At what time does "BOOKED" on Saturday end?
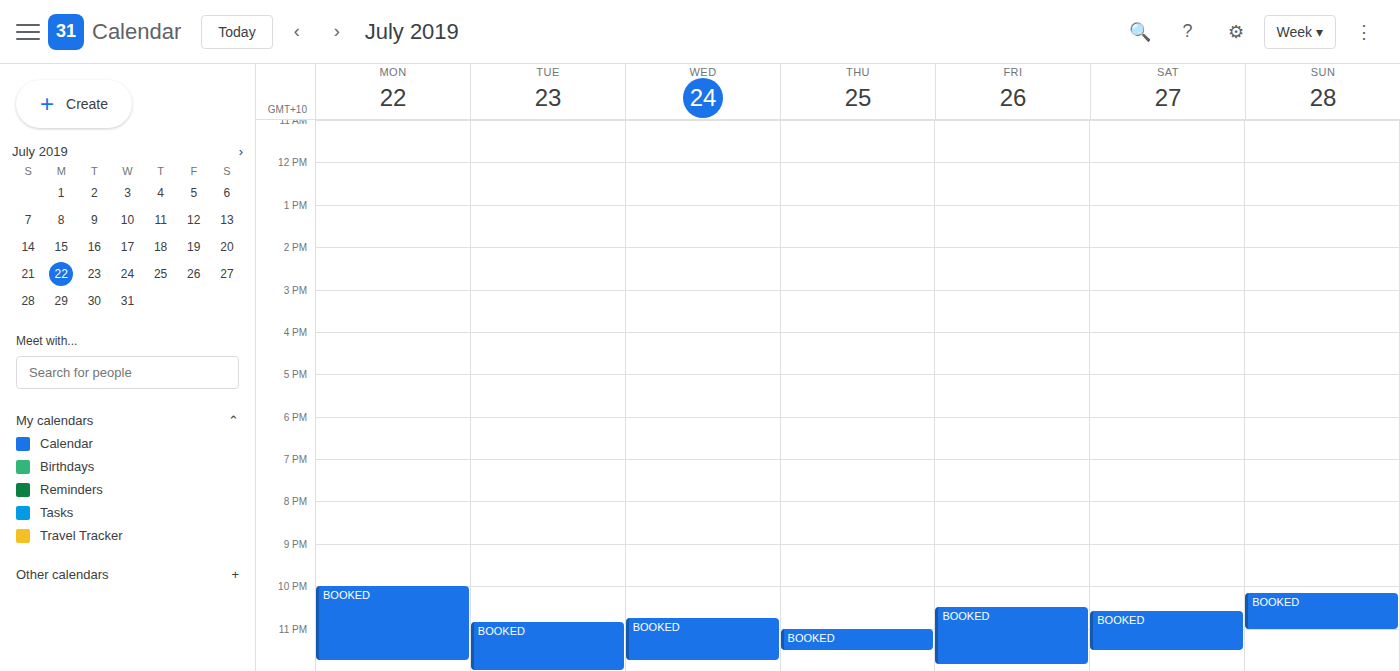
11:30 PM